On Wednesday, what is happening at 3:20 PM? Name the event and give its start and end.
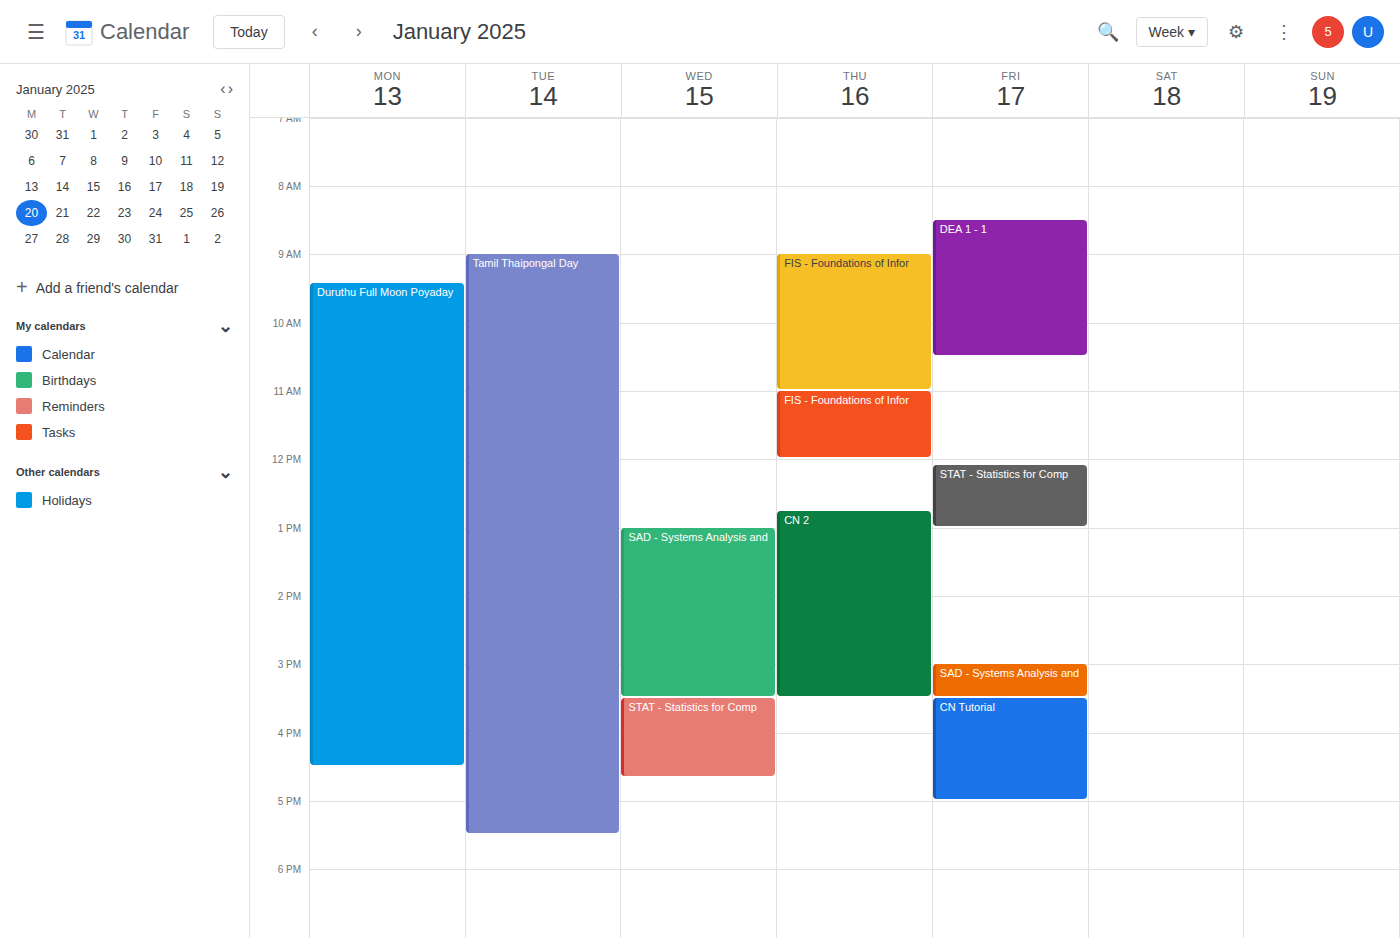
"SAD - Systems Analysis and", 1:00 PM to 3:30 PM